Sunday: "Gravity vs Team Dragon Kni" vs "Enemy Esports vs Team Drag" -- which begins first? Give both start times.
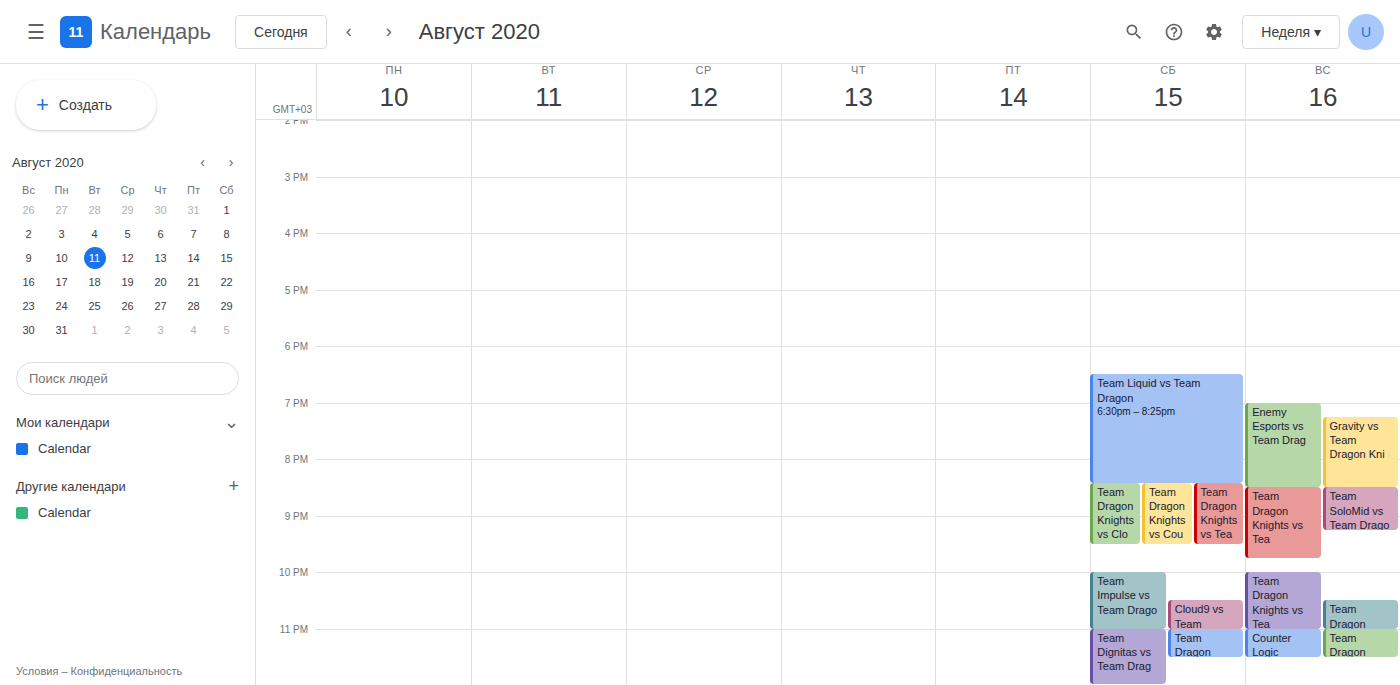
"Enemy Esports vs Team Drag" 7:00 PM; "Gravity vs Team Dragon Kni" 7:15 PM.